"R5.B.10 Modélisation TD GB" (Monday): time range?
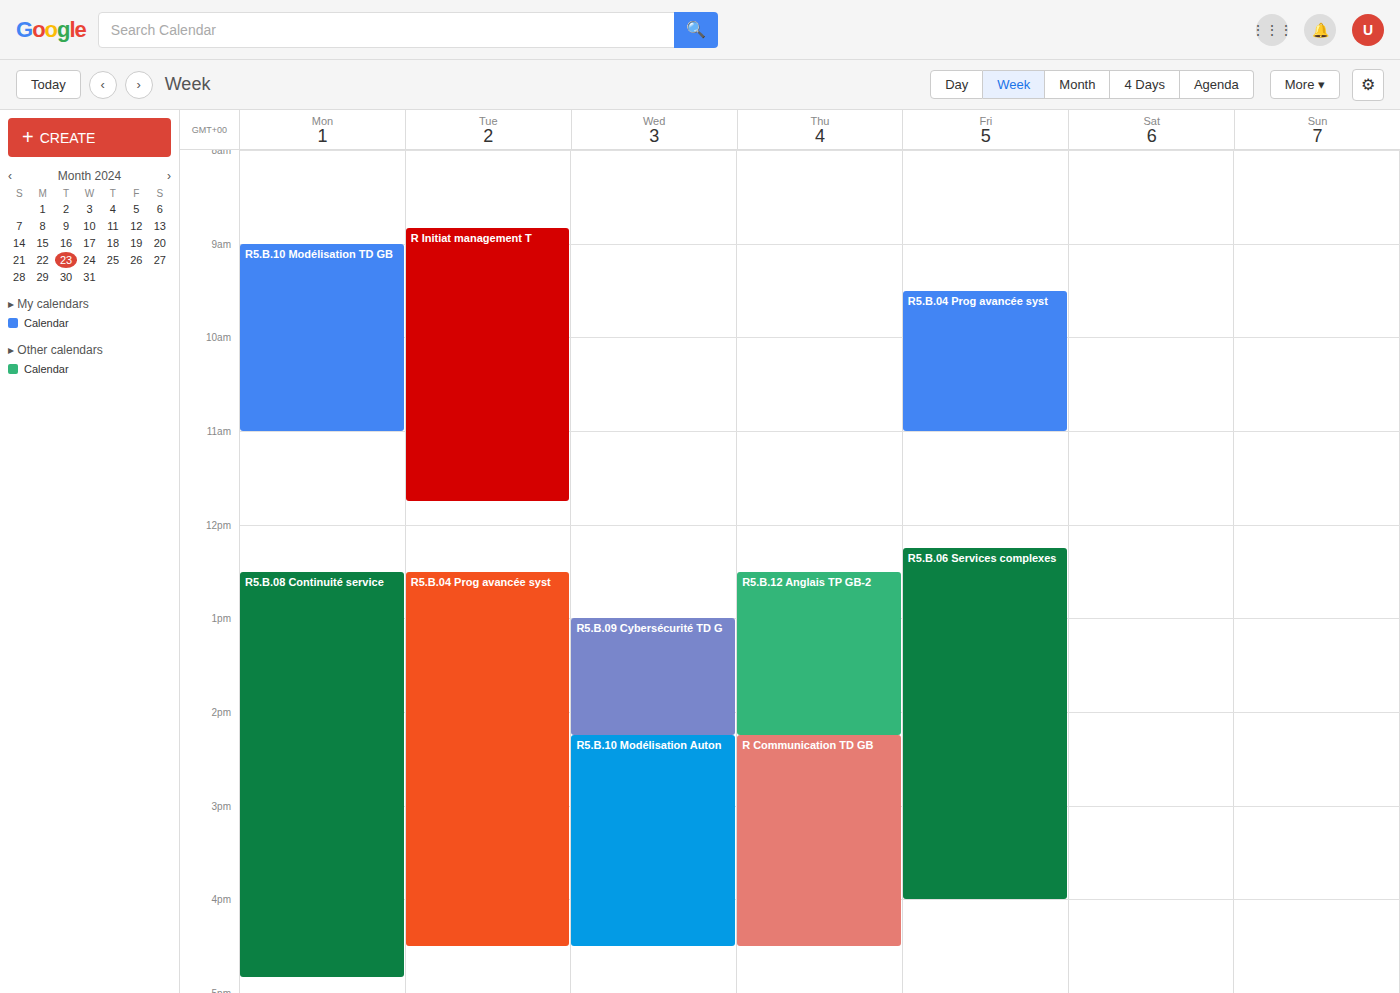
9:00 AM to 11:00 AM